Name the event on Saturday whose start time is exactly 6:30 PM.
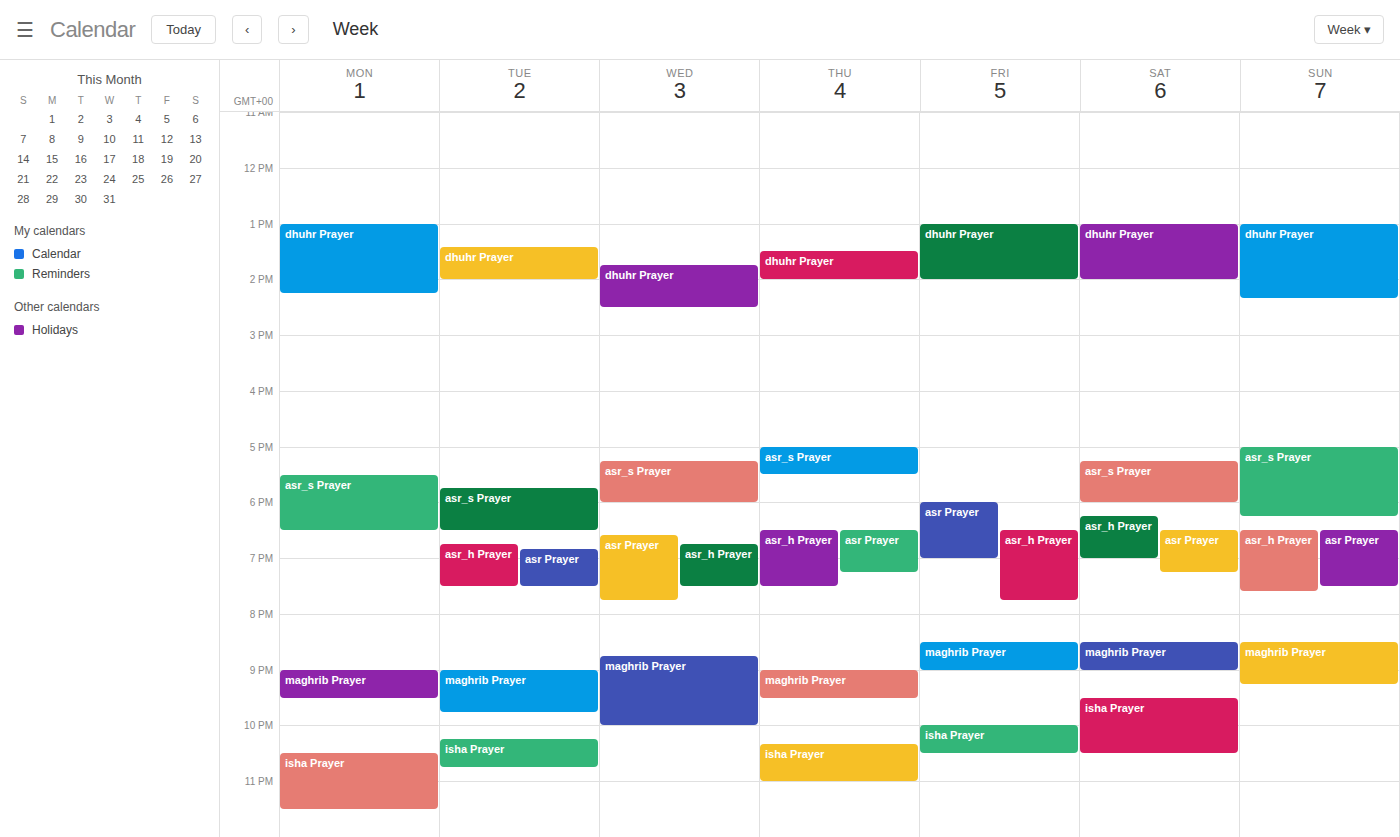
"asr Prayer"